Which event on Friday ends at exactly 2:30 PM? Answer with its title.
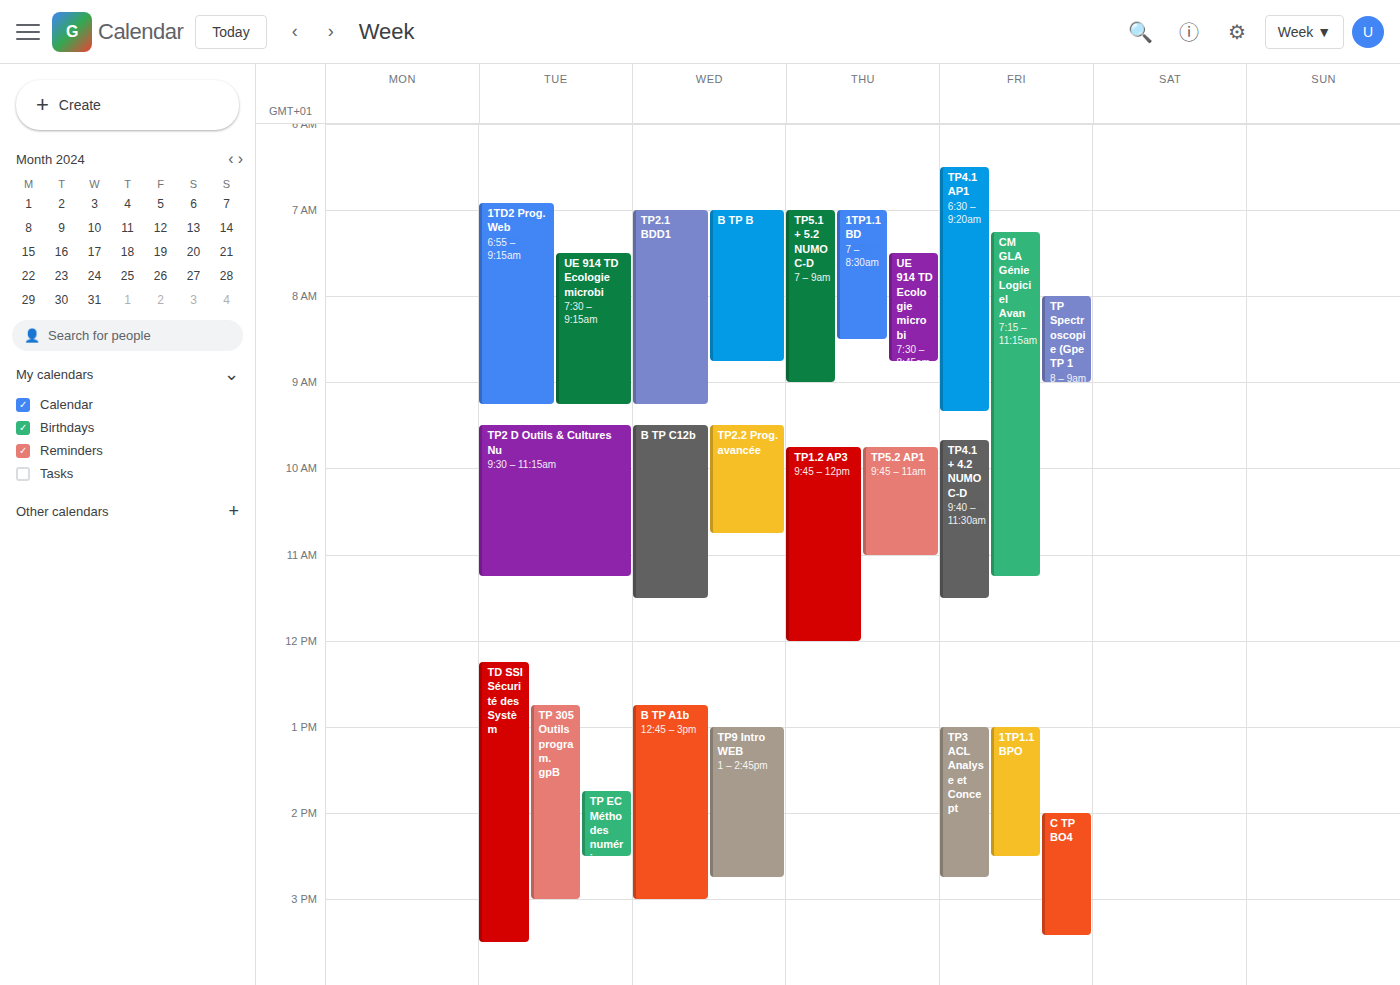
"1TP1.1 BPO"